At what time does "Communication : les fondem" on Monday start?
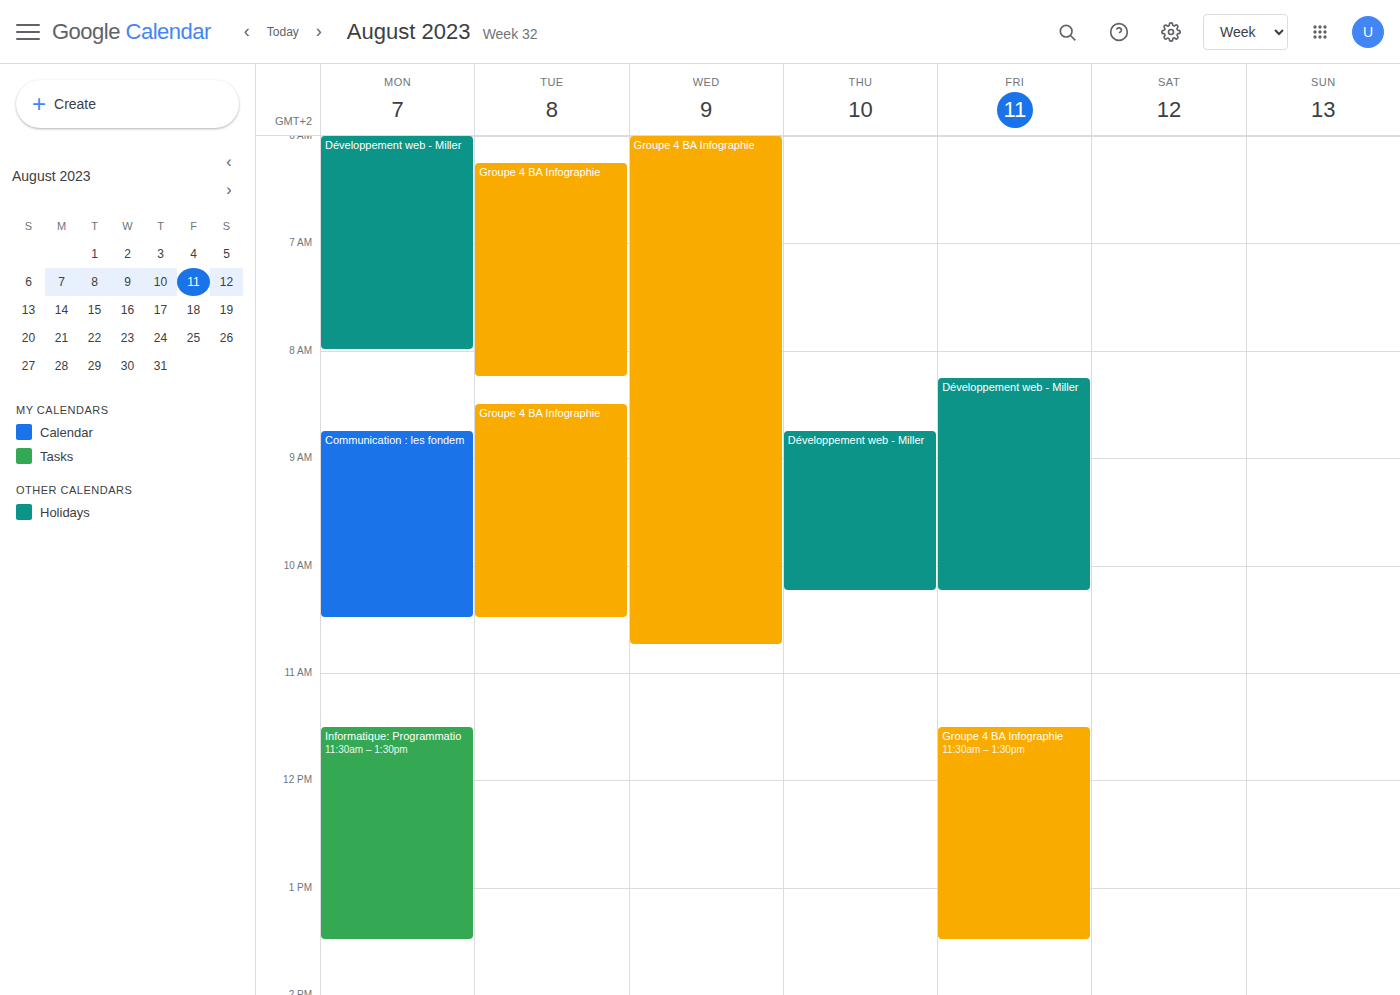
8:45 AM